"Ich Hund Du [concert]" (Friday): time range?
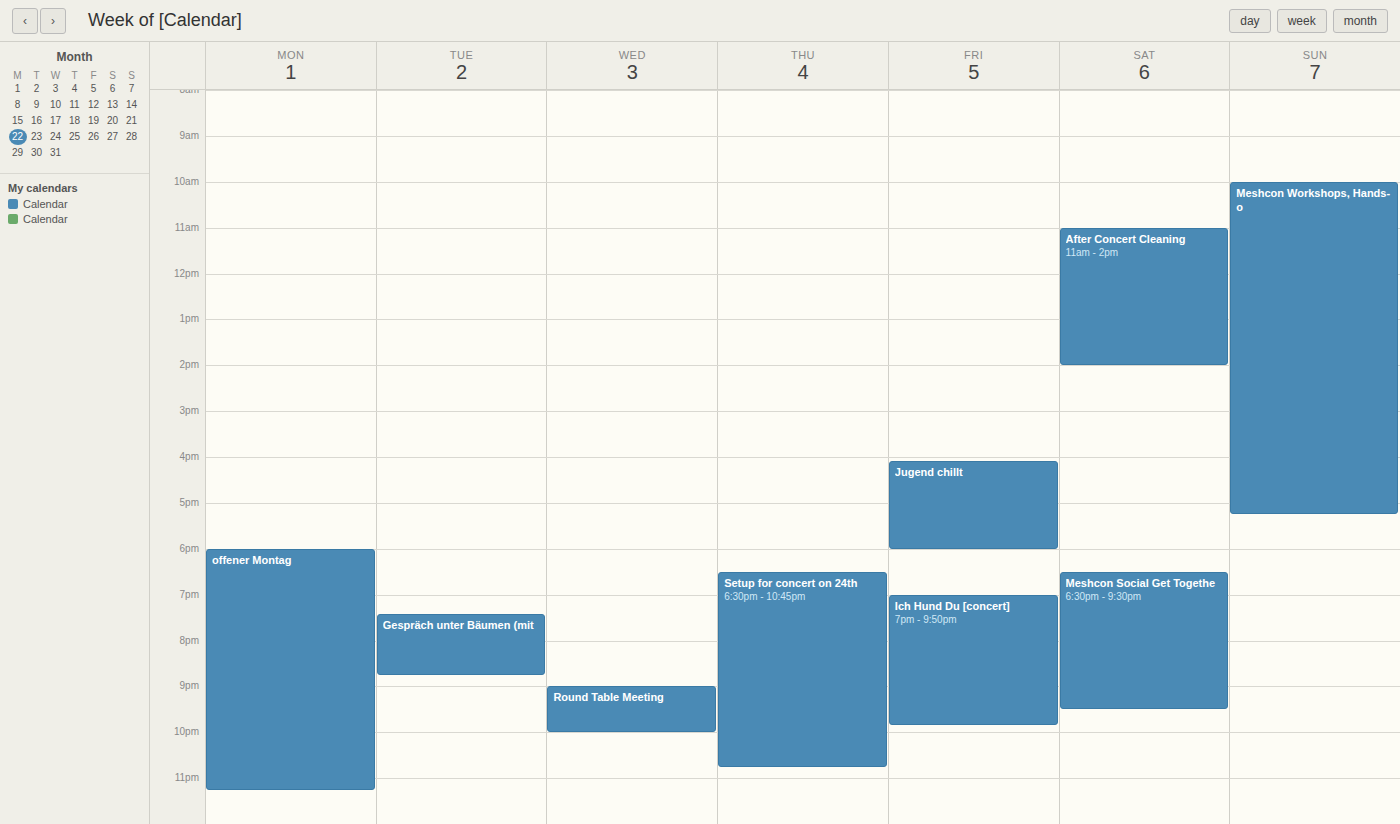
7:00 PM to 9:50 PM